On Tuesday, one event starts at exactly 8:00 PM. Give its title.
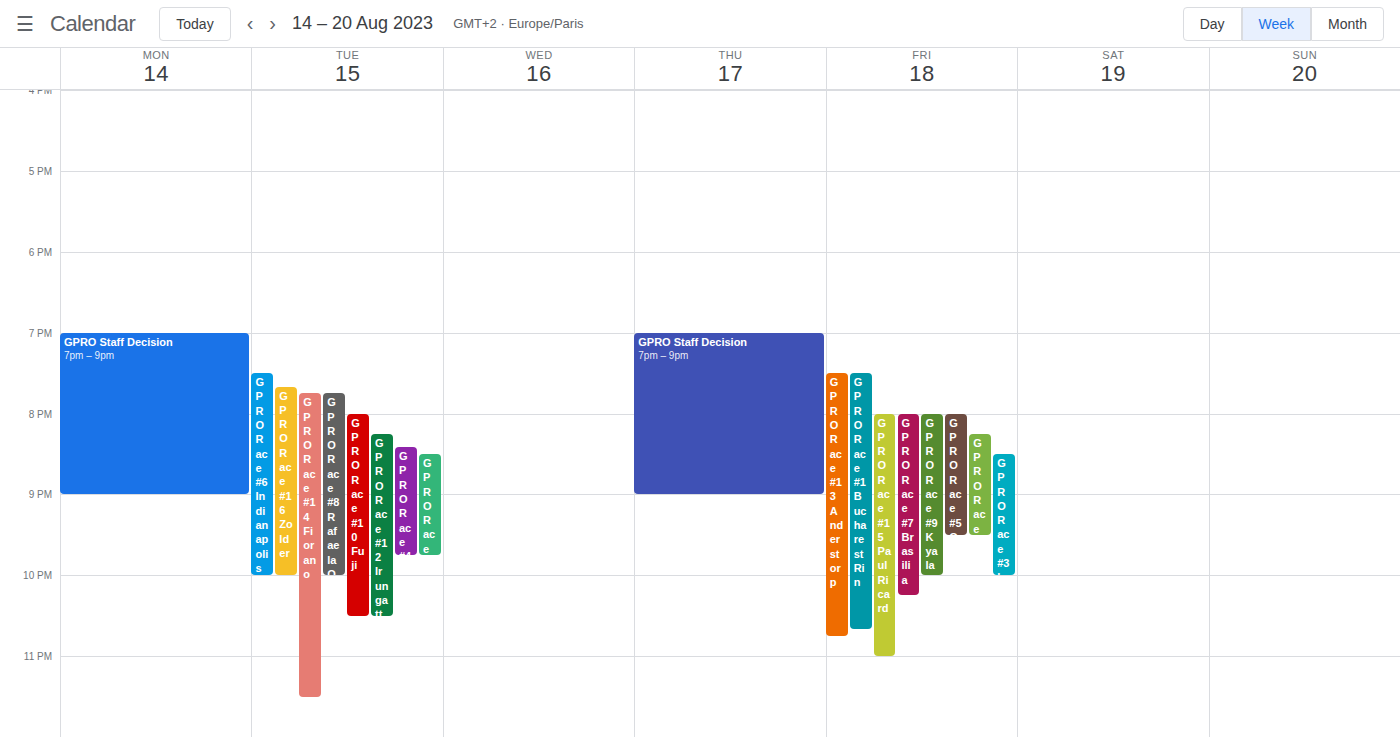
"GPRO Race #10 Fuji"